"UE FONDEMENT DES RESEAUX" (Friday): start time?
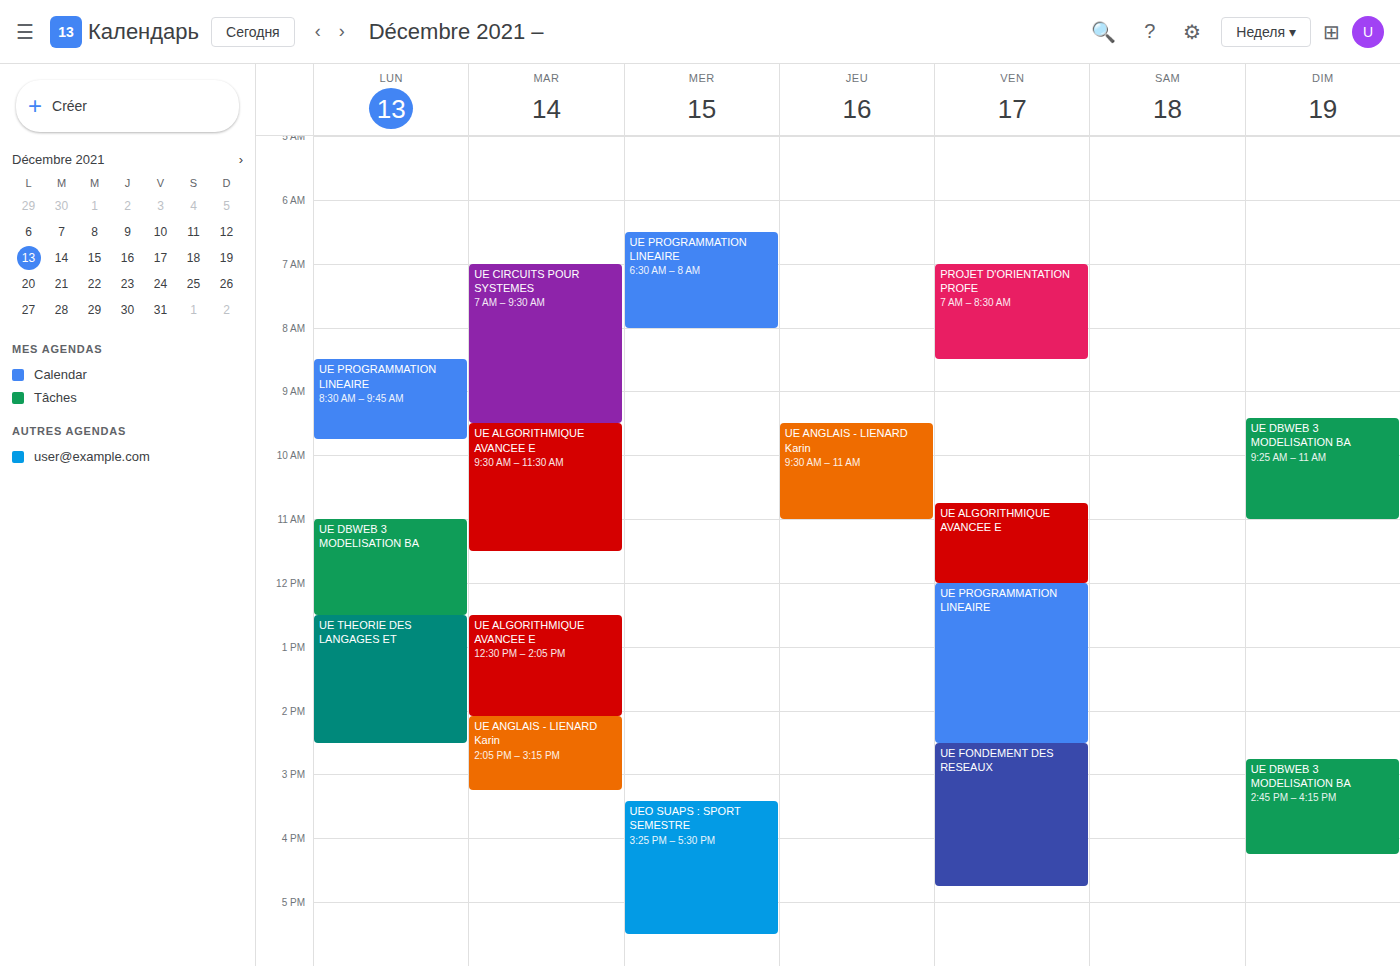
2:30 PM